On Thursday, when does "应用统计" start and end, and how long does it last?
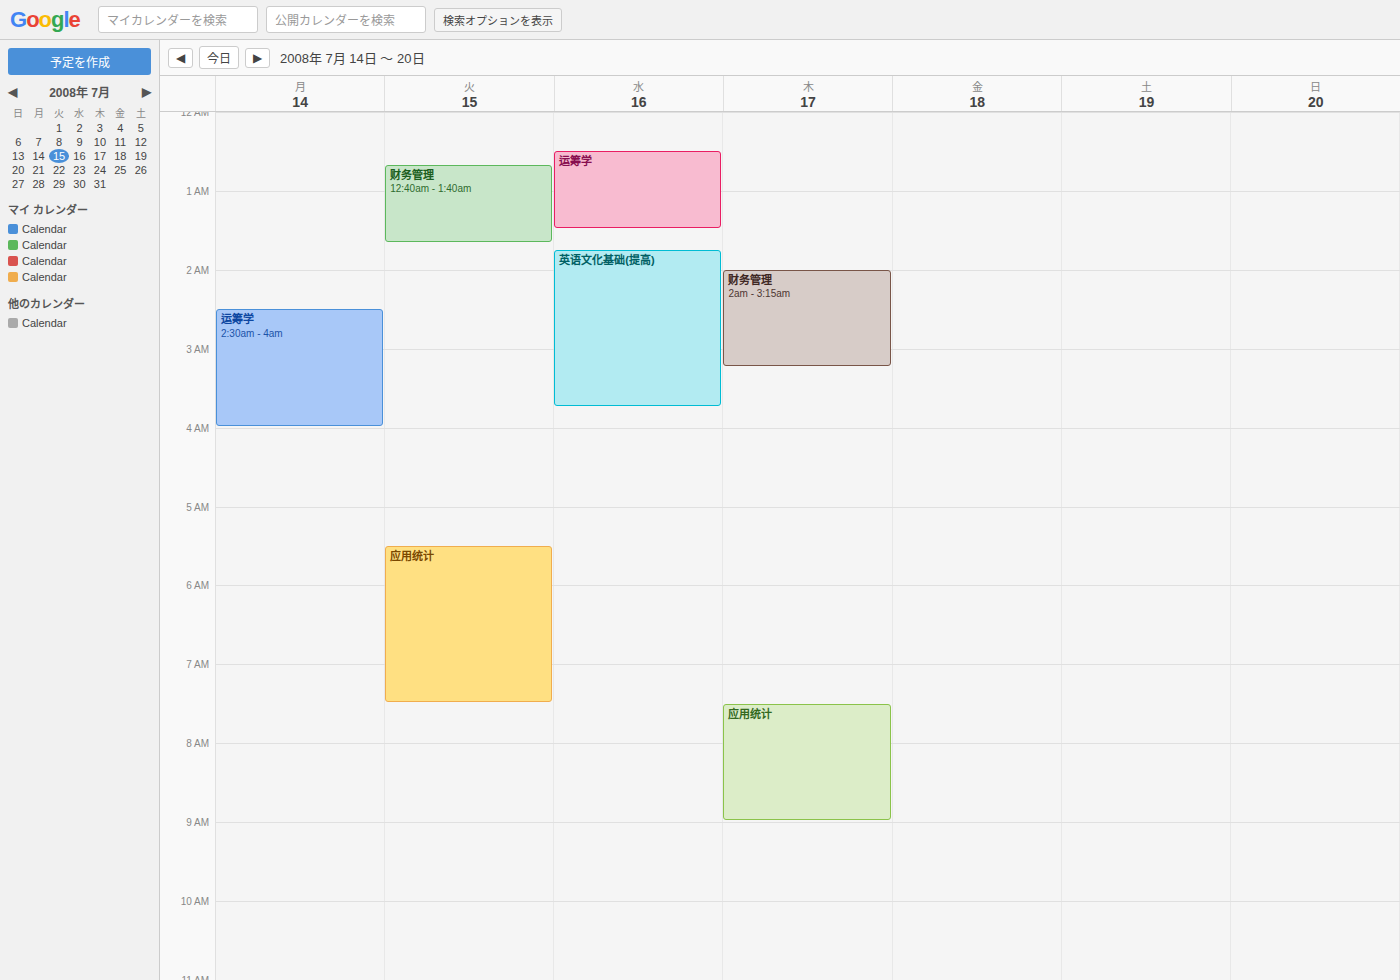
7:30 AM to 9:00 AM, 1 hour 30 minutes